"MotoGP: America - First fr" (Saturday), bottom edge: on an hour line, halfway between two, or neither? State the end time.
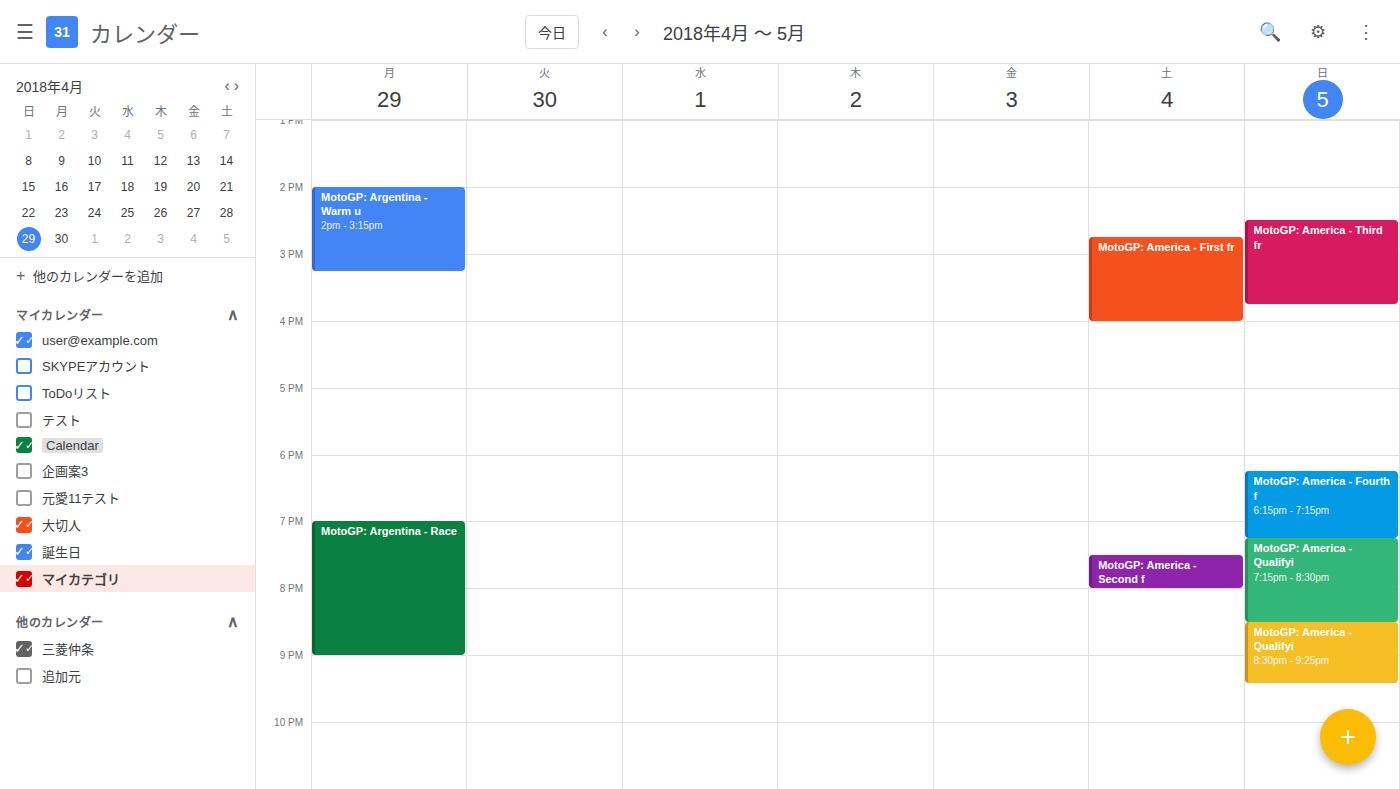
4:00 PM -- exactly on the 4 PM line.